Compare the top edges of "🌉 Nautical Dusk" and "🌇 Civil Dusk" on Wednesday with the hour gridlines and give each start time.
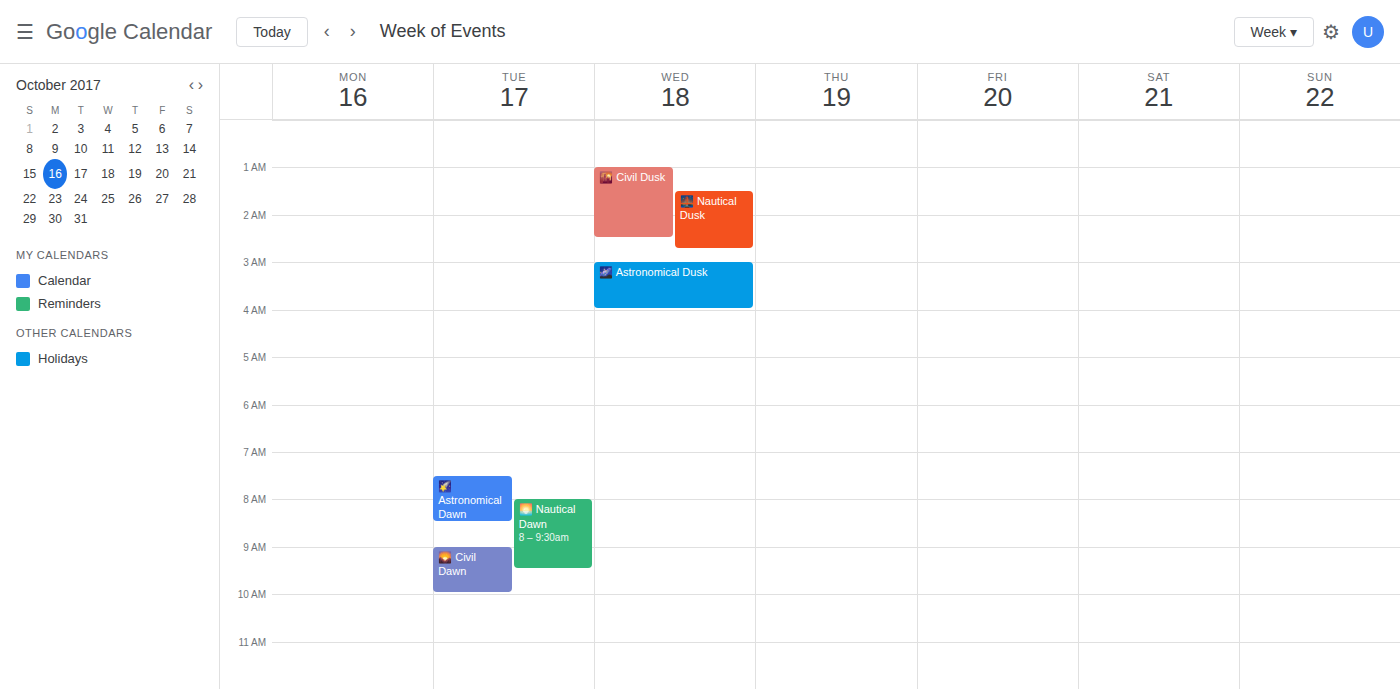
"🌉 Nautical Dusk": 1:30 AM, halfway between the 1 AM and 2 AM lines. "🌇 Civil Dusk": 1:00 AM, exactly on the 1 AM line.